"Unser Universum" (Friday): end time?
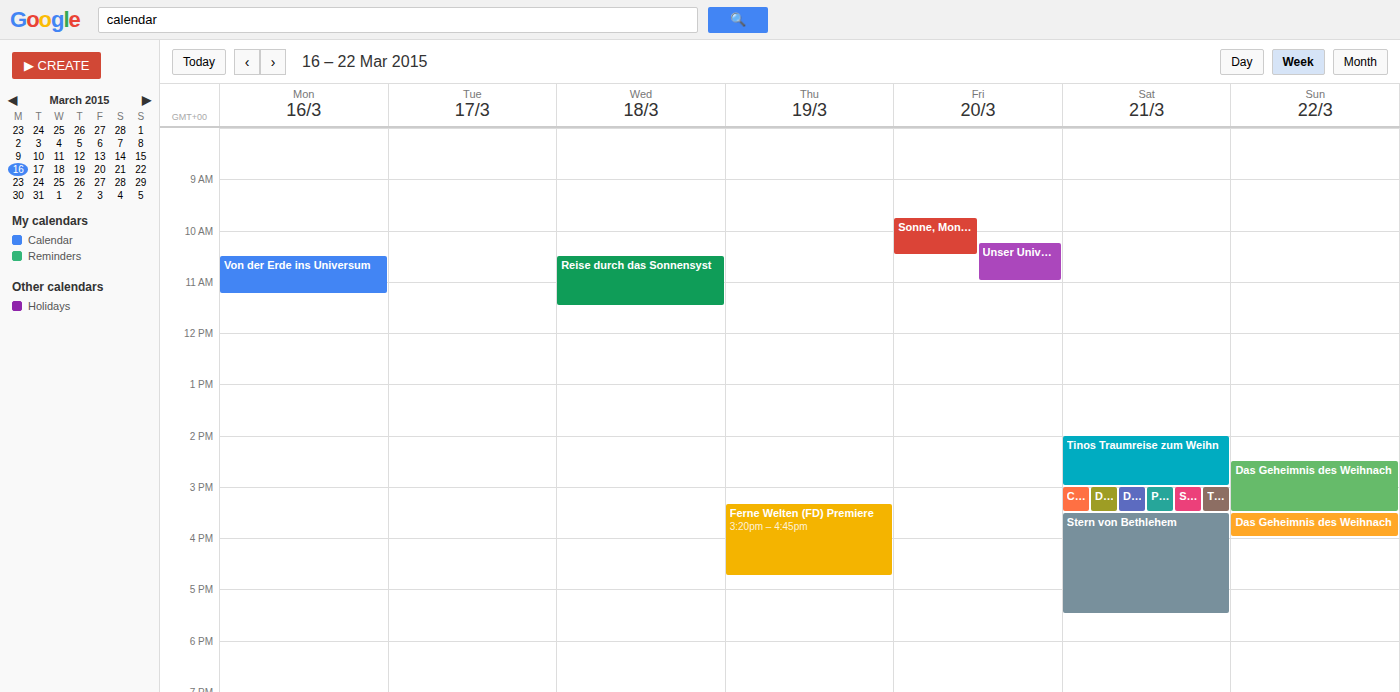
11:00 AM